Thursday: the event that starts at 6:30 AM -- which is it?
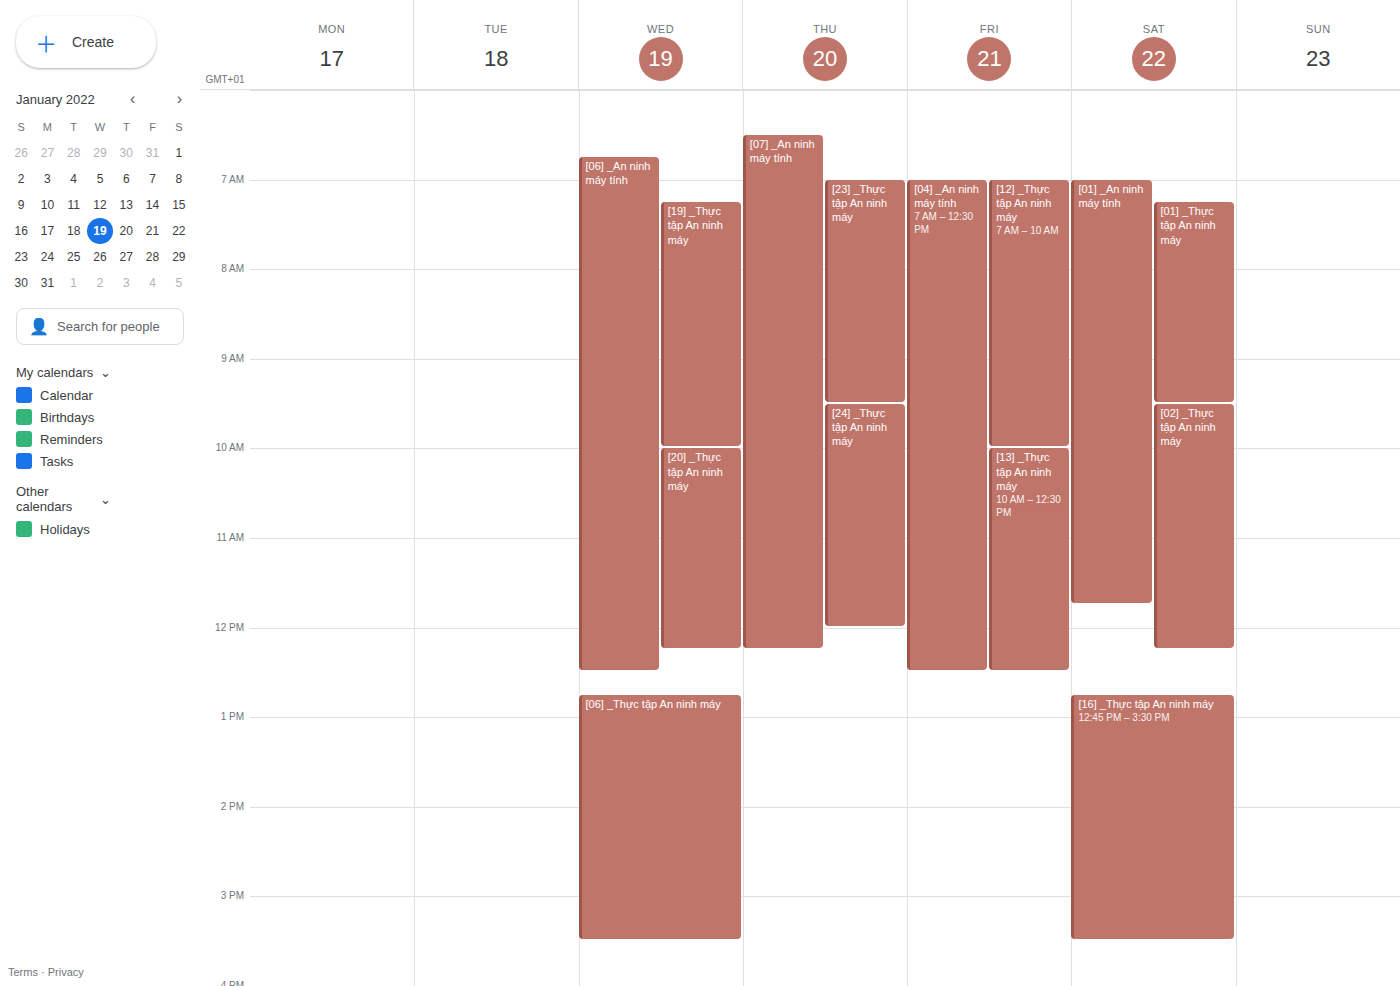
"[07] _An ninh máy tính"